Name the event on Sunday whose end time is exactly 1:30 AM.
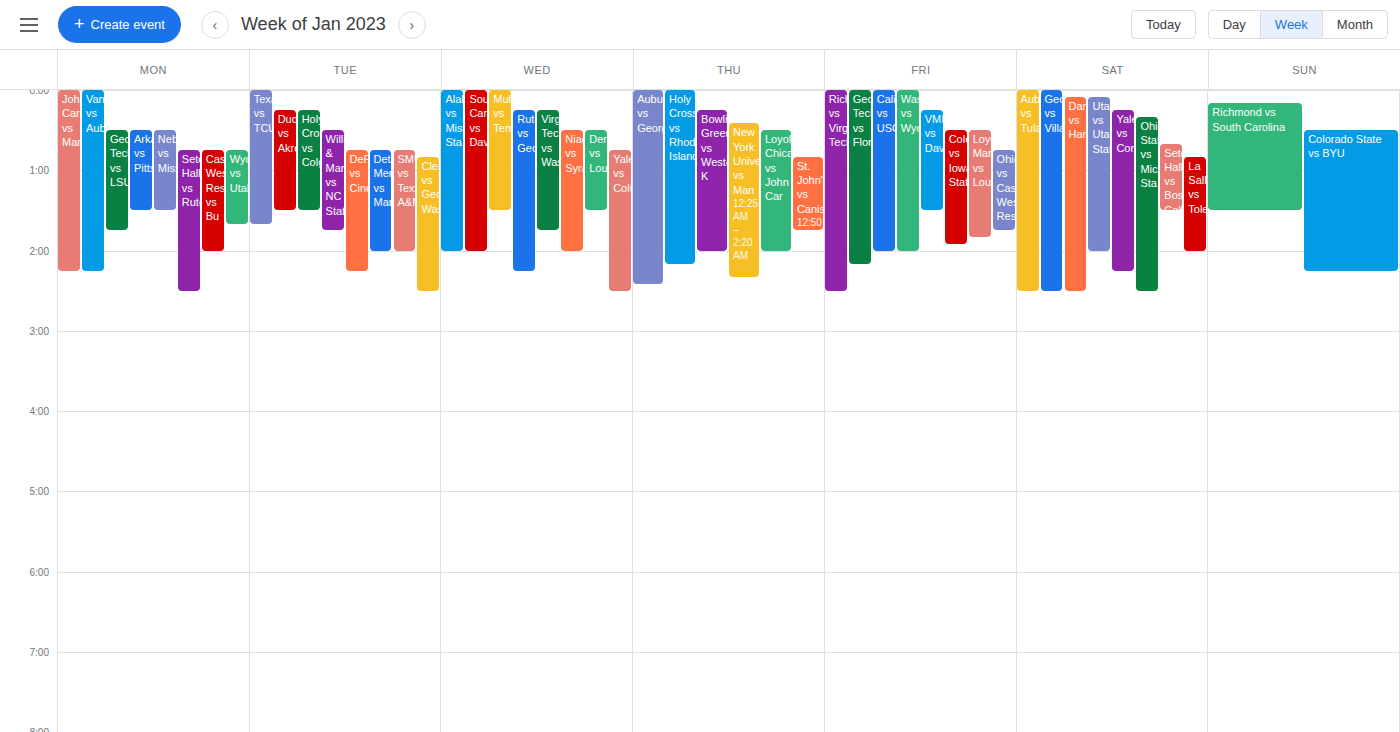
"Richmond vs South Carolina"